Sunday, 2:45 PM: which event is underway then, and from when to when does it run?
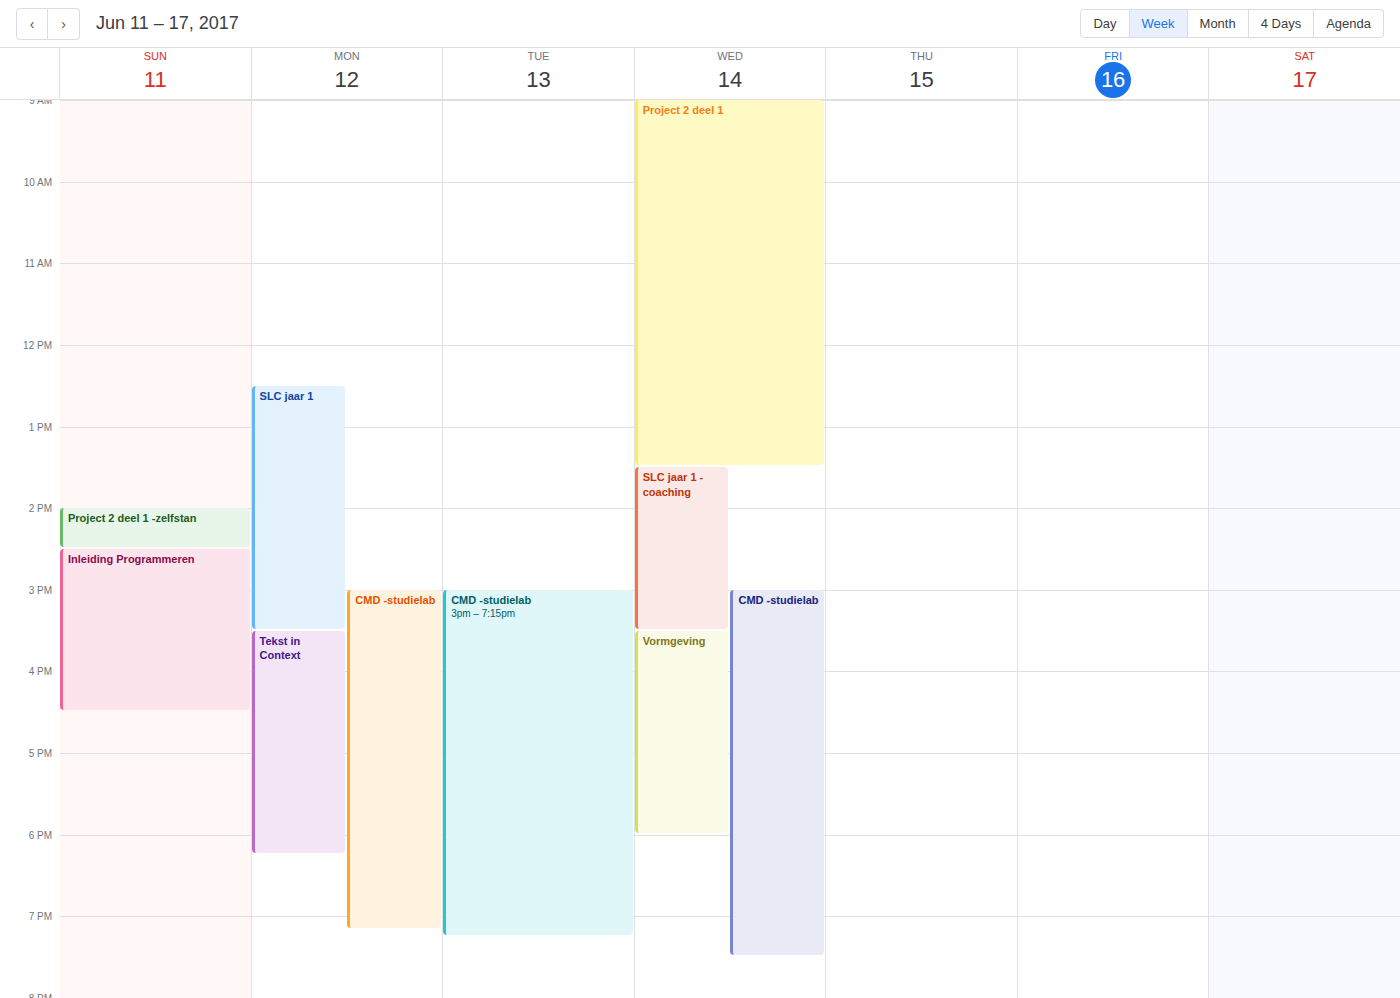
"Inleiding Programmeren", 2:30 PM to 4:30 PM